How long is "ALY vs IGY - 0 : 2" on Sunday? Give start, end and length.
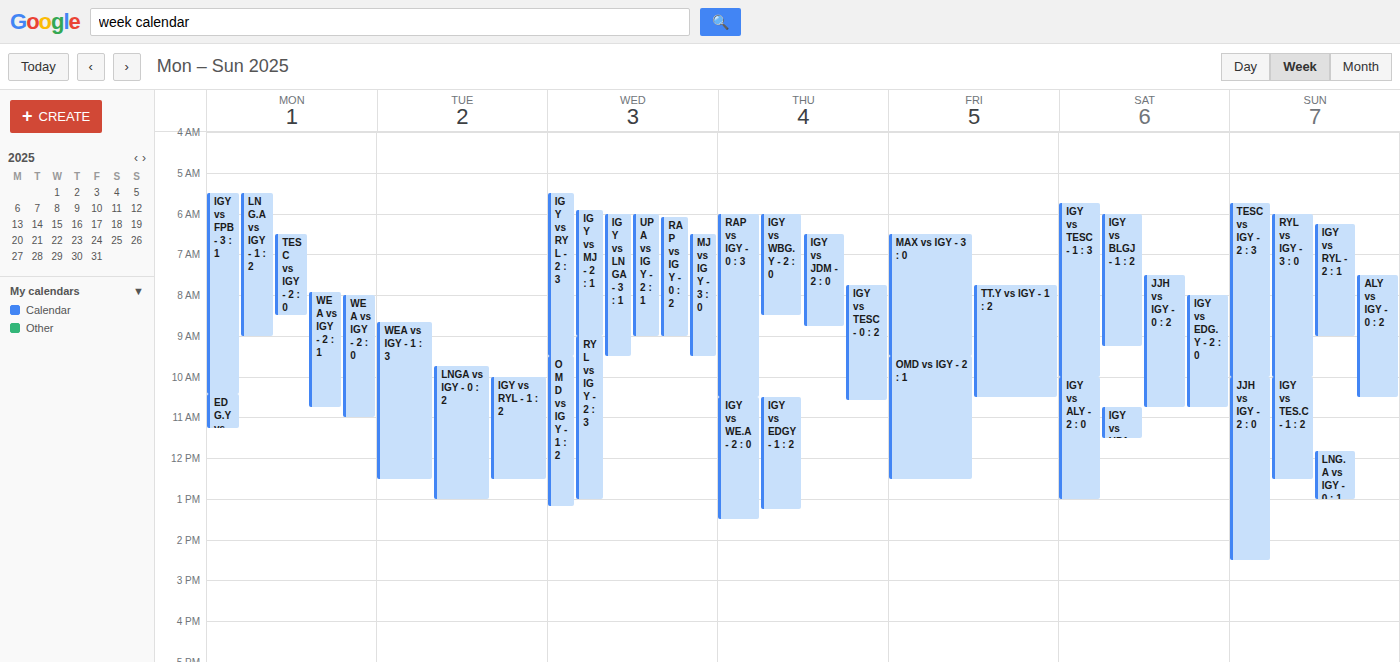
07:30 to 10:30, 3 hours